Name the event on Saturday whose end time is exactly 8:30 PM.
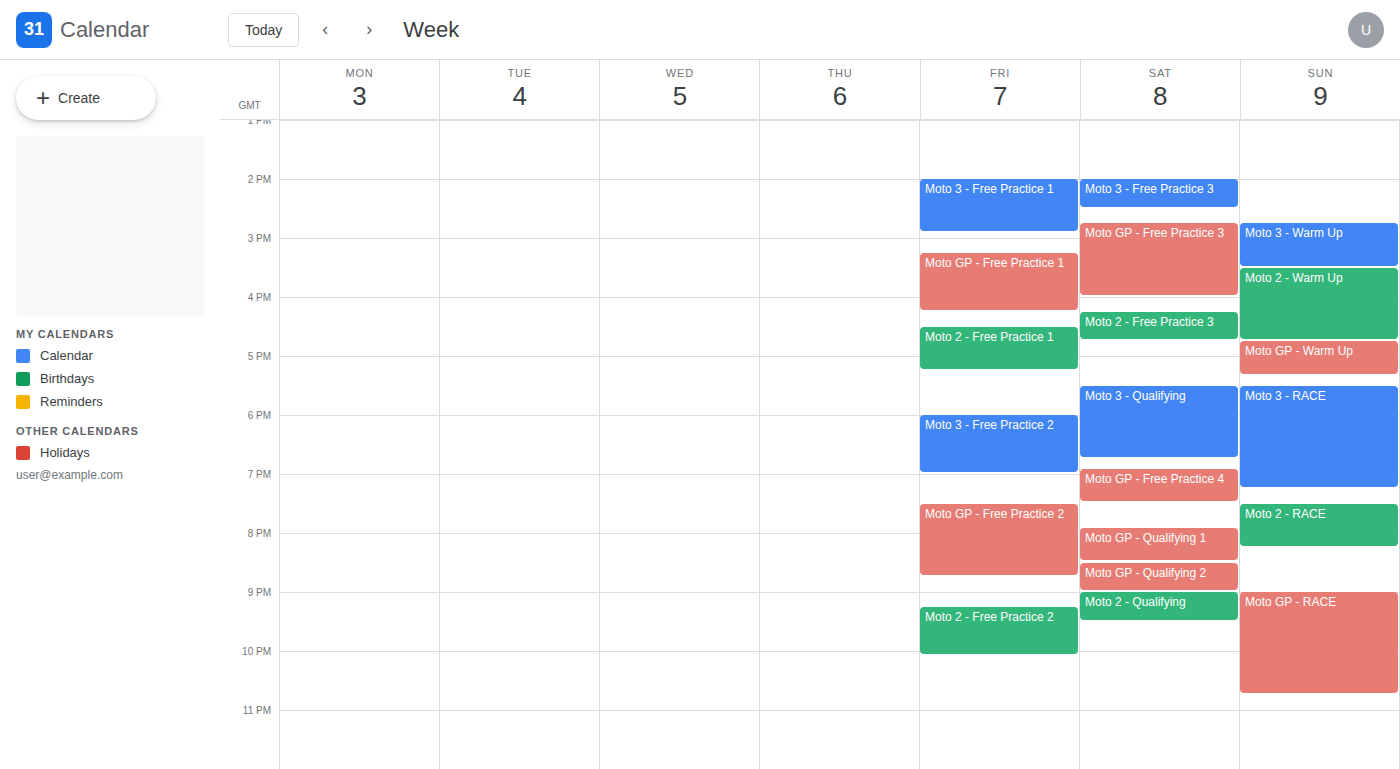
"Moto GP - Qualifying 1"